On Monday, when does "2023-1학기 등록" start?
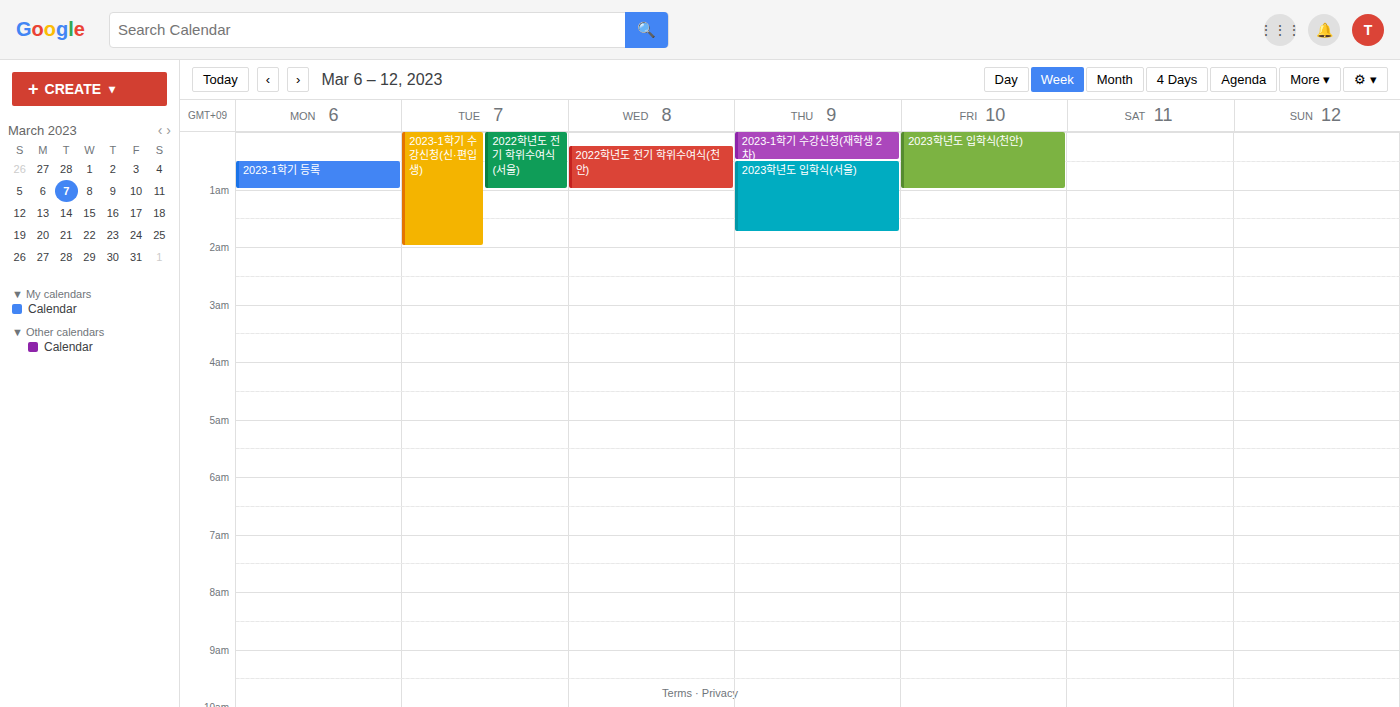
00:30